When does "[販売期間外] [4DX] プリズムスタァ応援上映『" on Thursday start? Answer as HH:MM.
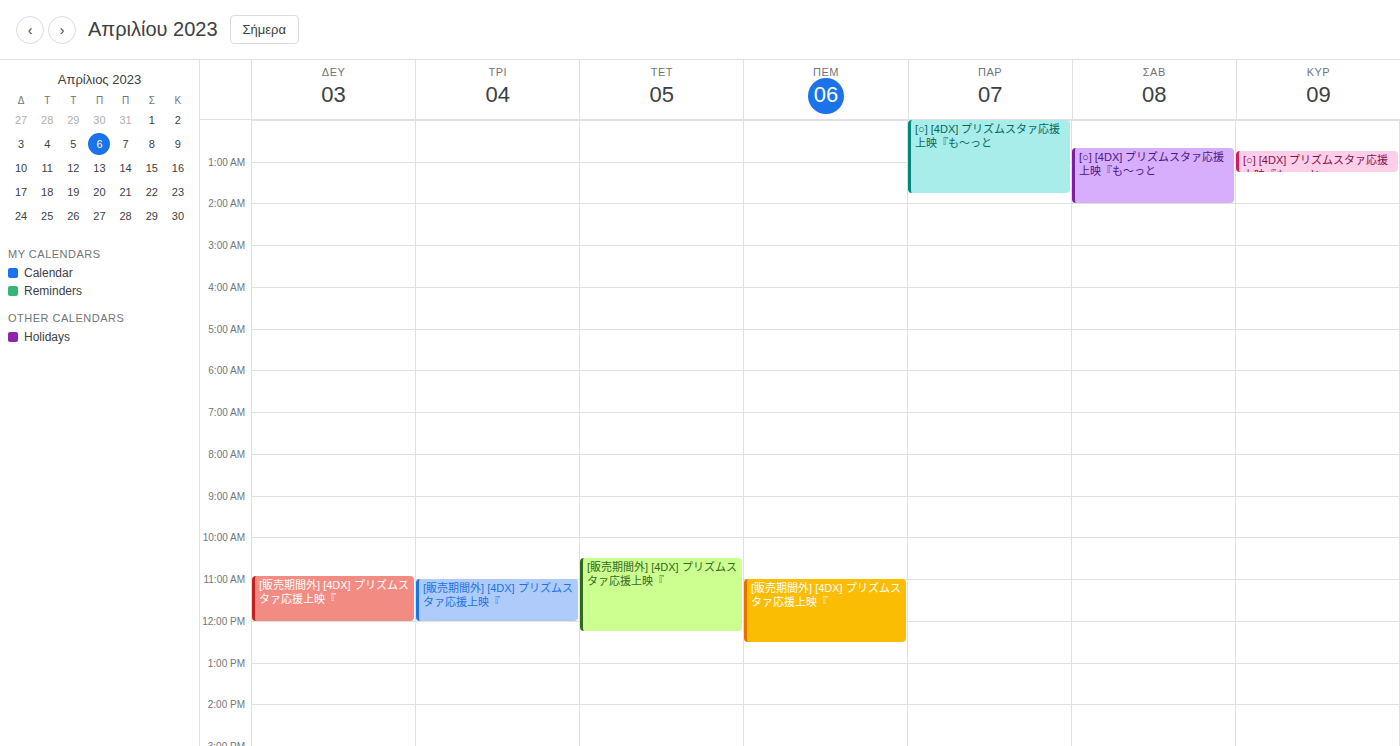
11:00